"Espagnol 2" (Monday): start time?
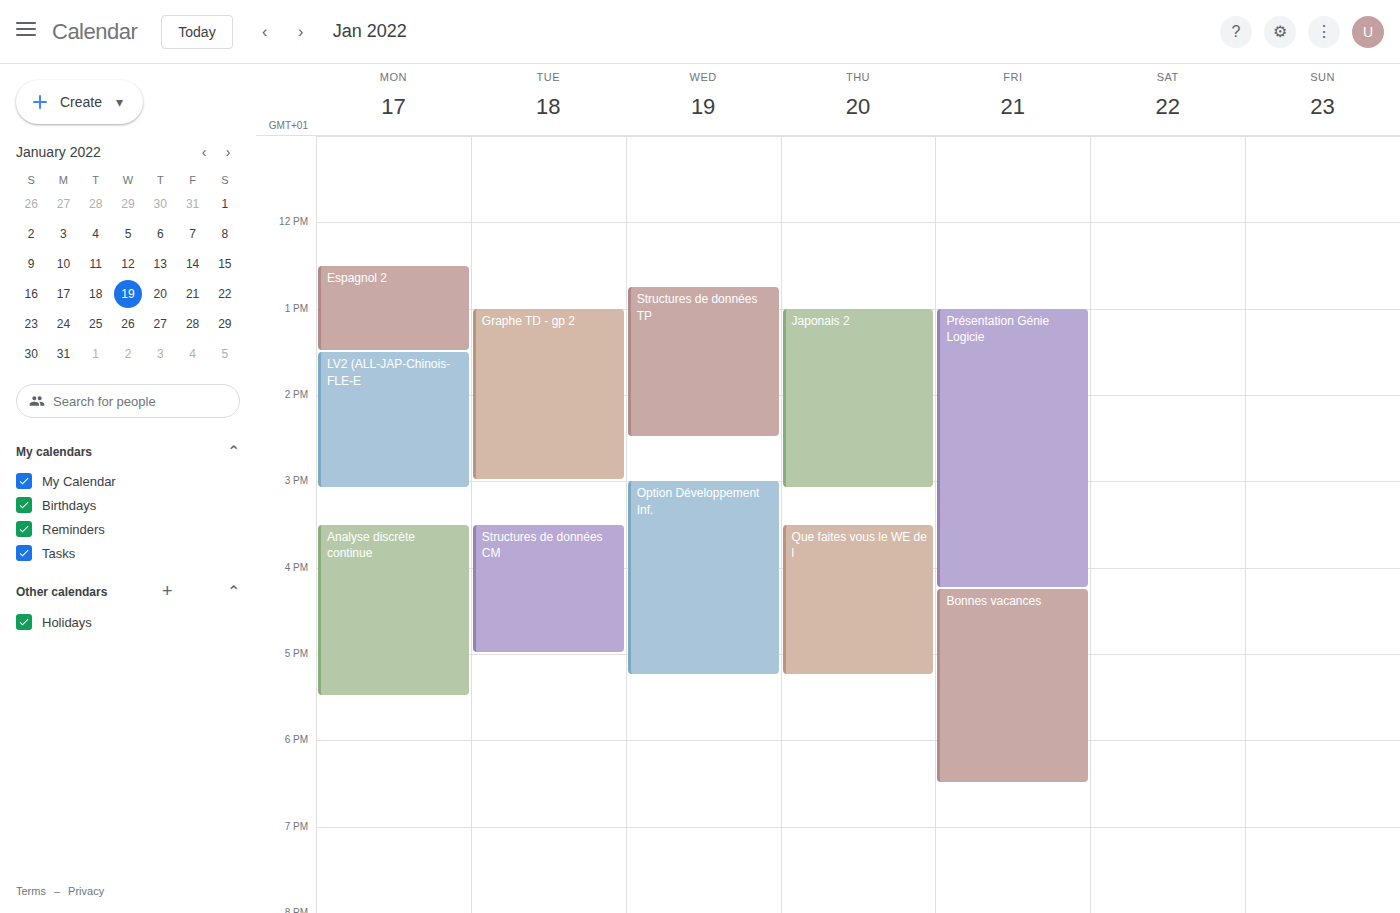
12:30 PM